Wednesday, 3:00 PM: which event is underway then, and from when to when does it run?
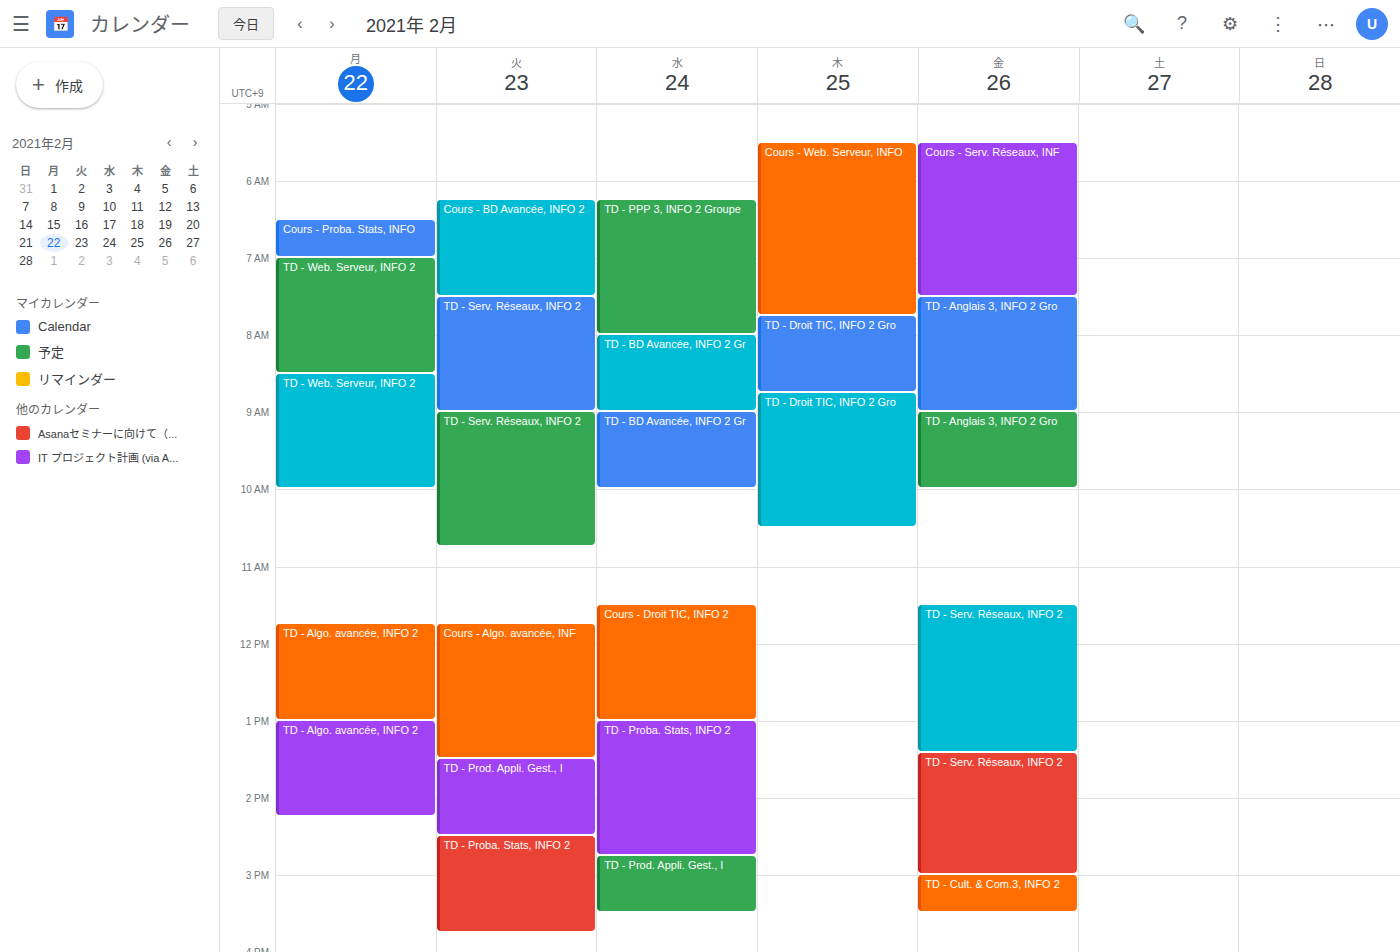
"TD - Prod. Appli. Gest., I", 2:45 PM to 3:30 PM